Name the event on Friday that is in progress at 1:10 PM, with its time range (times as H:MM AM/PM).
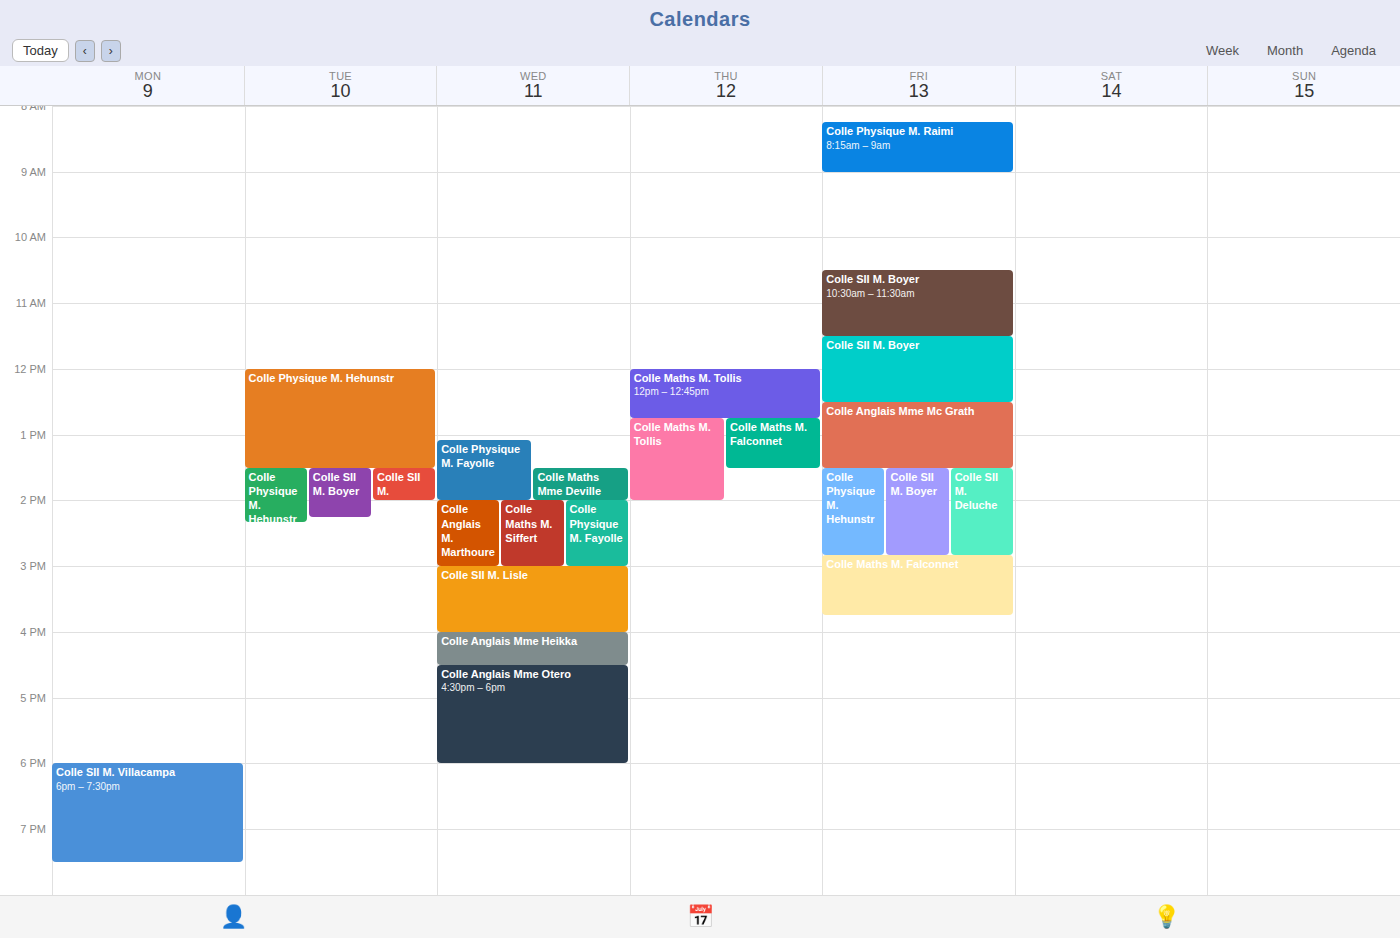
"Colle Anglais Mme Mc Grath", 12:30 PM to 1:30 PM